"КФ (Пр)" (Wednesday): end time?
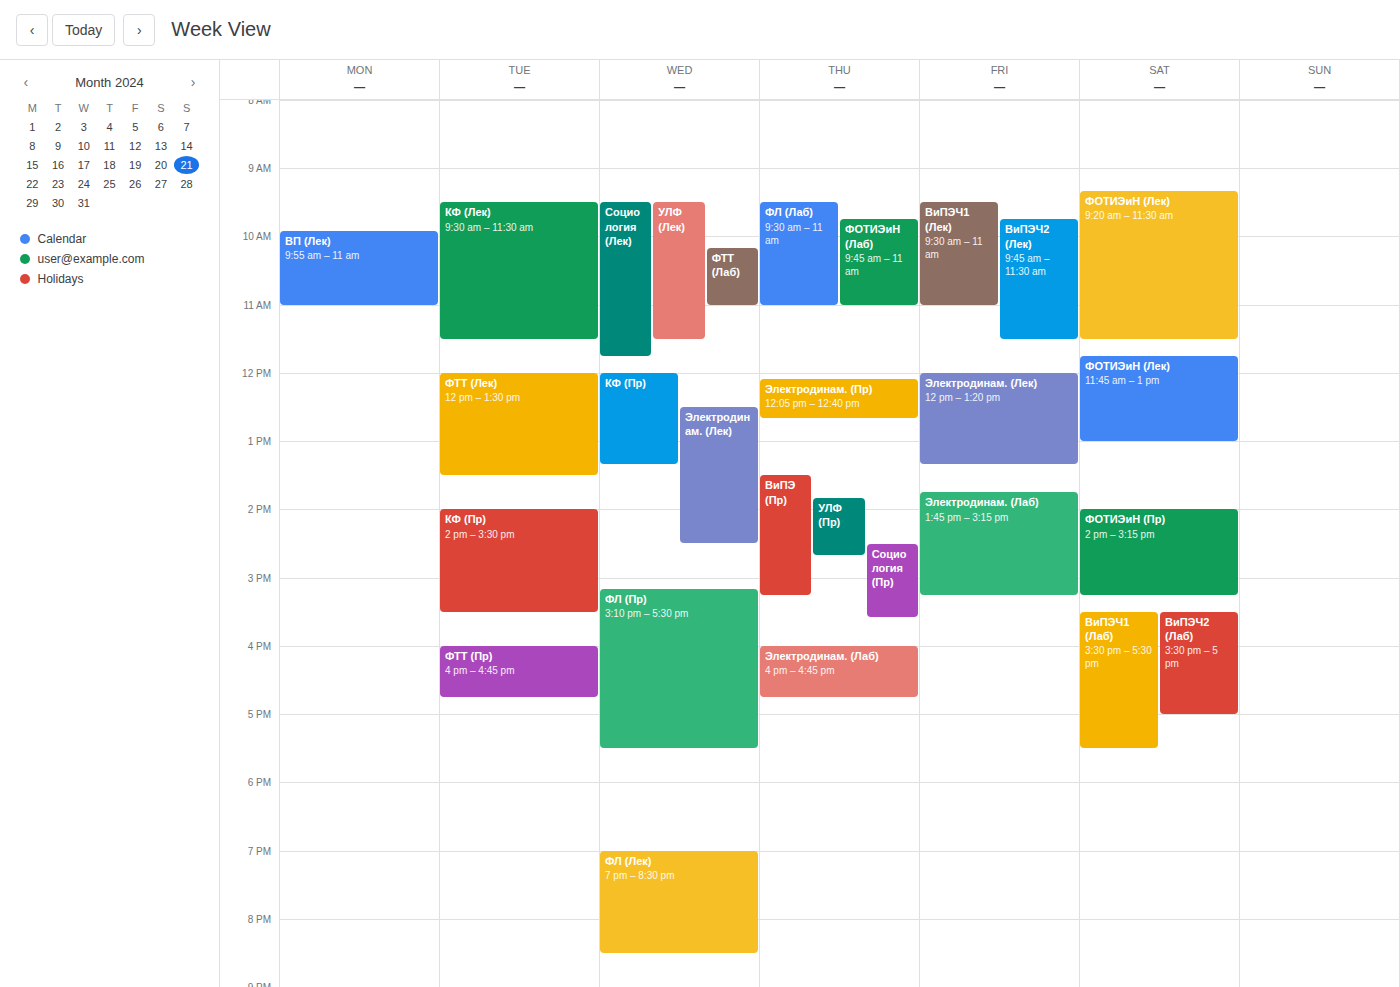
1:20 PM